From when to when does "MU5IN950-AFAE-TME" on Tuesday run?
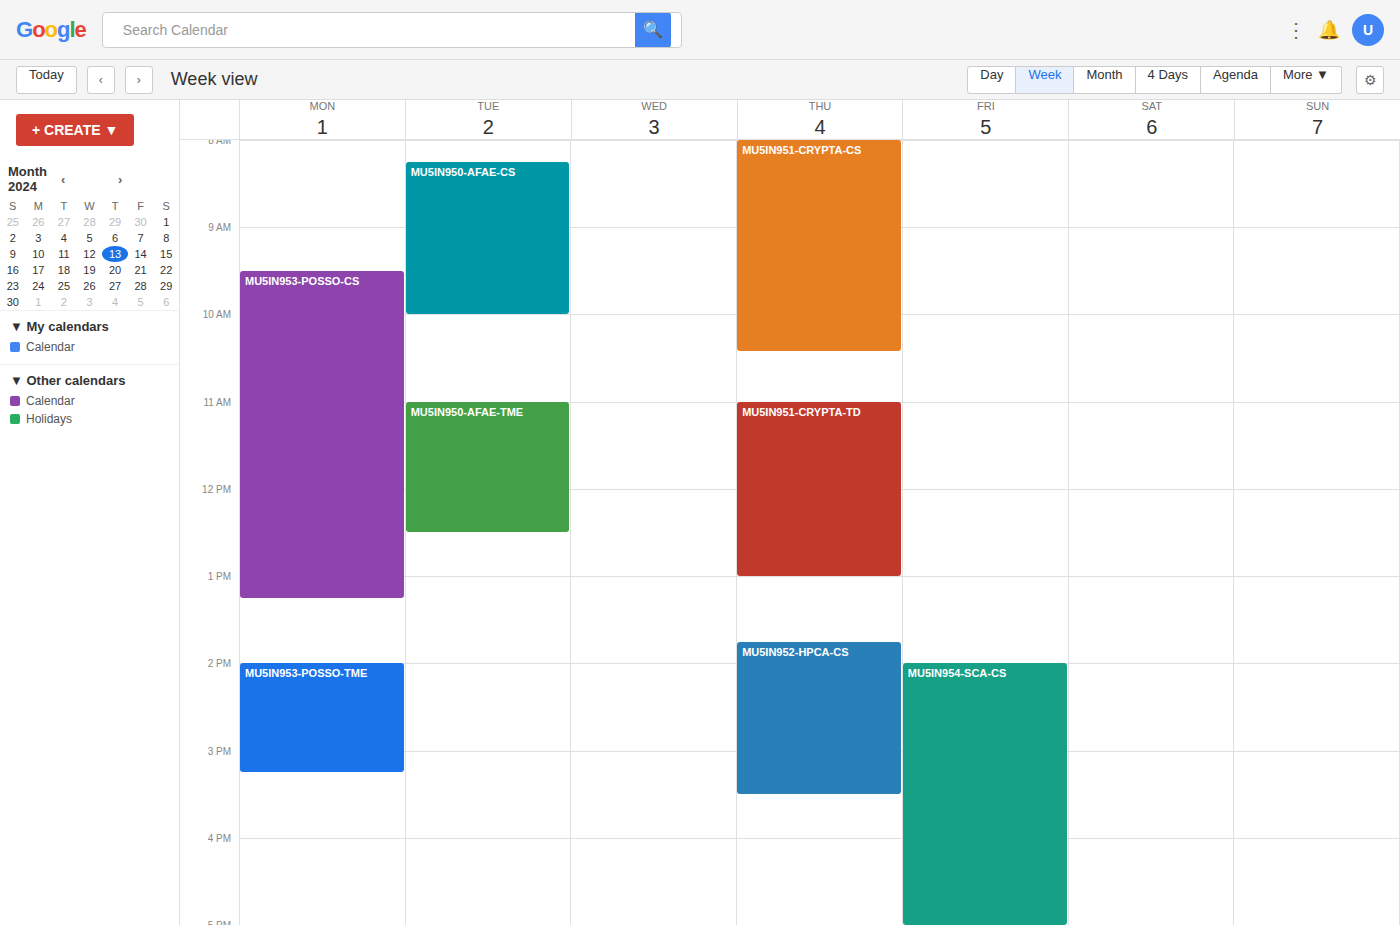
11:00 AM to 12:30 PM